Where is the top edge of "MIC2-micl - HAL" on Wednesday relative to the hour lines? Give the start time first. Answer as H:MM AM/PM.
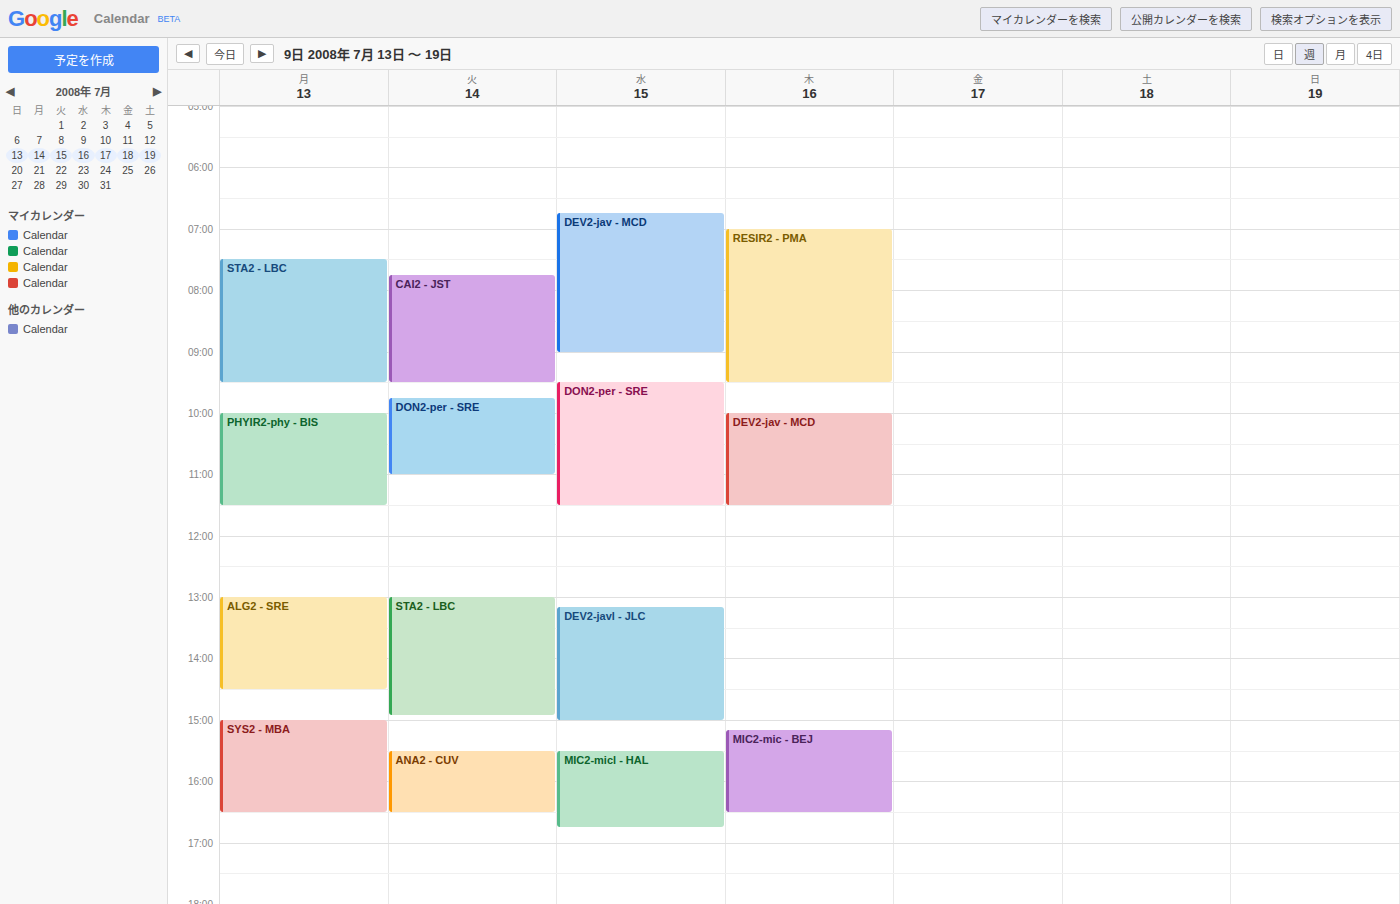
3:30 PM -- halfway between the 3 PM and 4 PM lines.